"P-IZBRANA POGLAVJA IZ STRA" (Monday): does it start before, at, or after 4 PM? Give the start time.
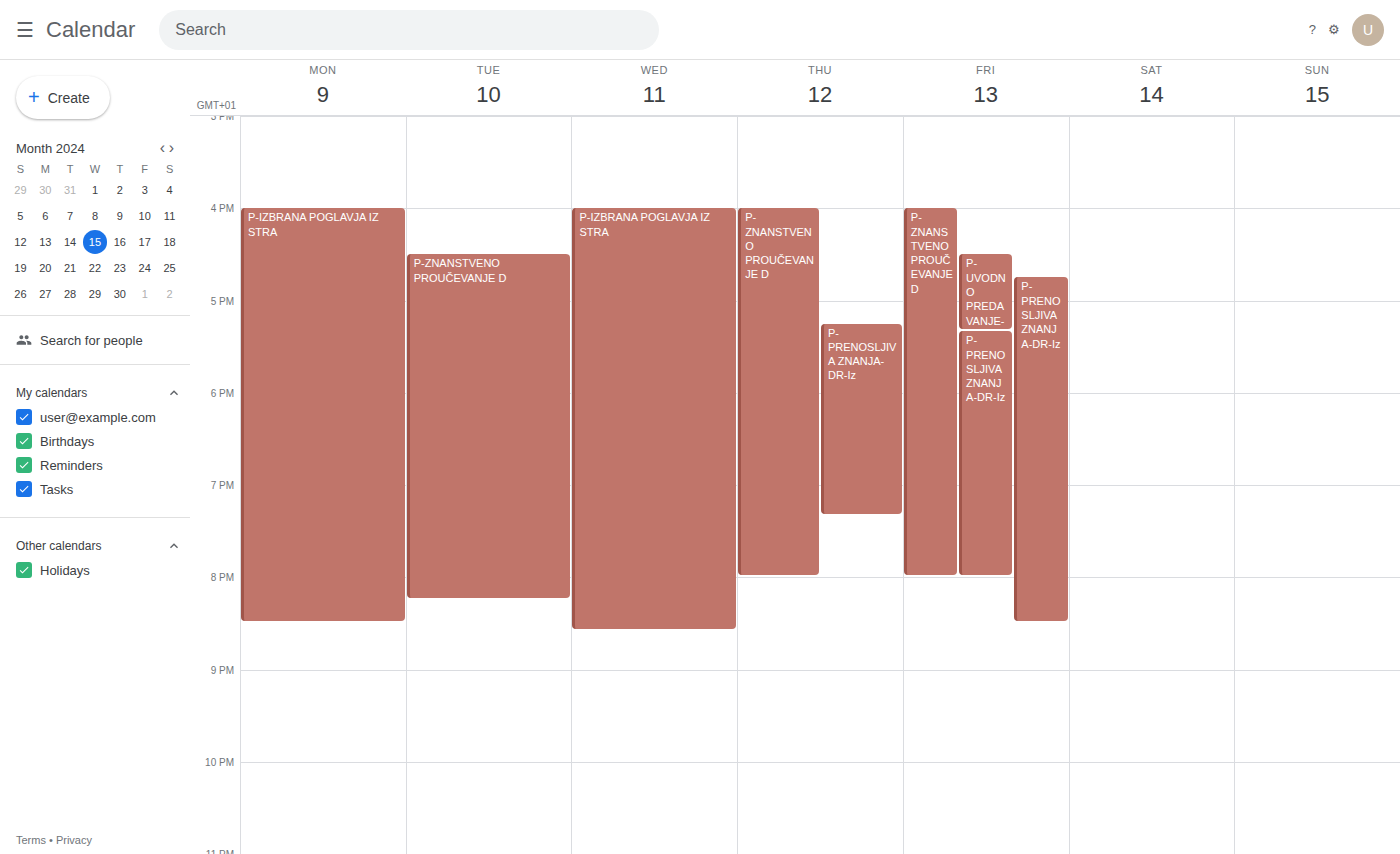
4:00 PM -- exactly at 4 PM, on the 4 PM line.